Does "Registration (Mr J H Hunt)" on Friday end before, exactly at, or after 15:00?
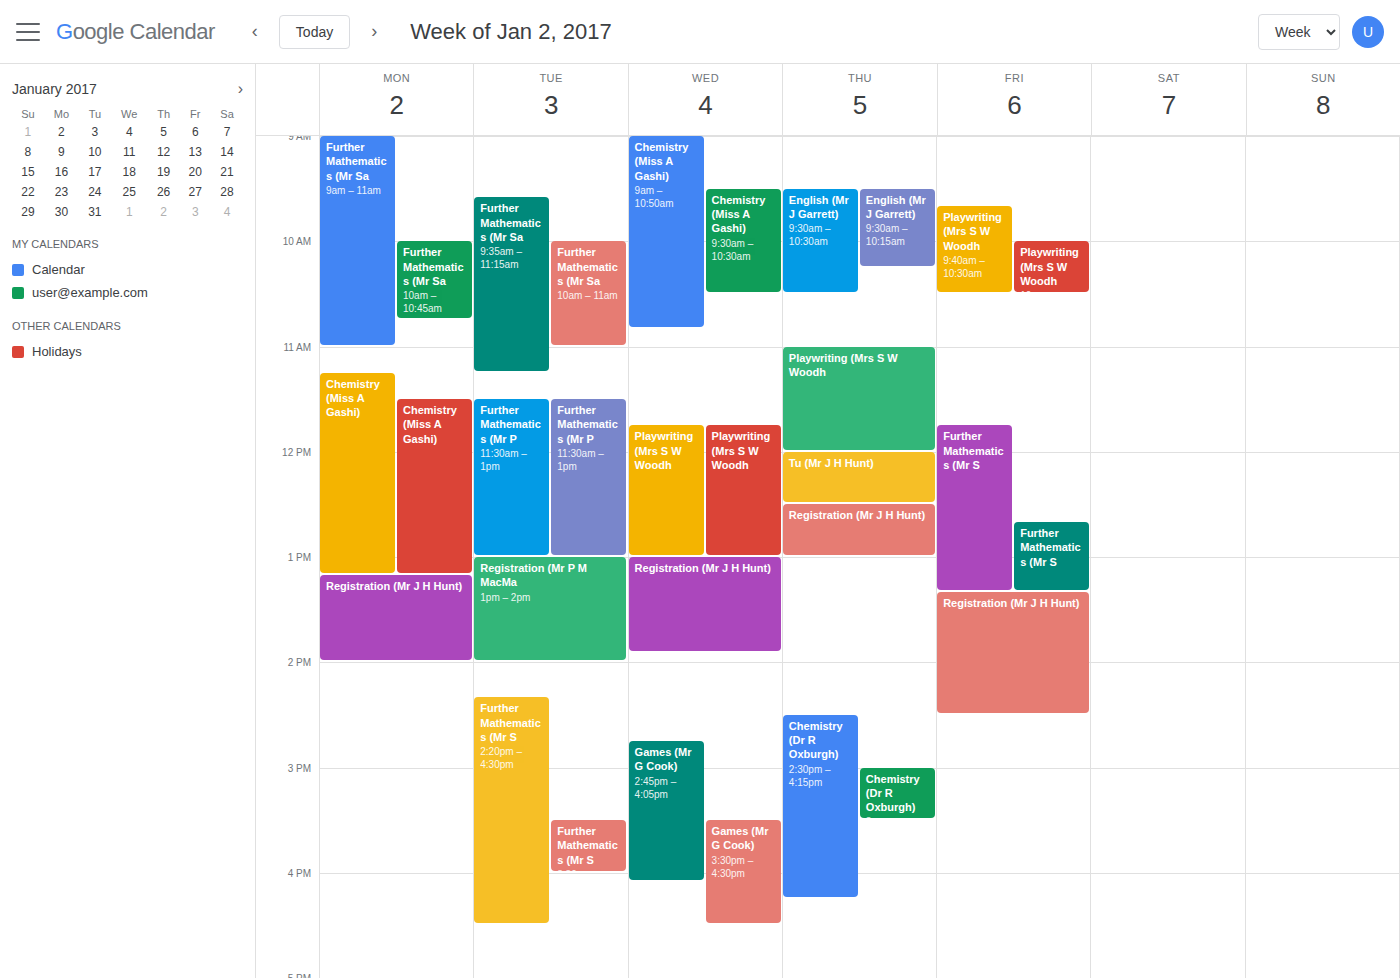
14:30 -- before 15:00, 30 minutes above the 15:00 line.